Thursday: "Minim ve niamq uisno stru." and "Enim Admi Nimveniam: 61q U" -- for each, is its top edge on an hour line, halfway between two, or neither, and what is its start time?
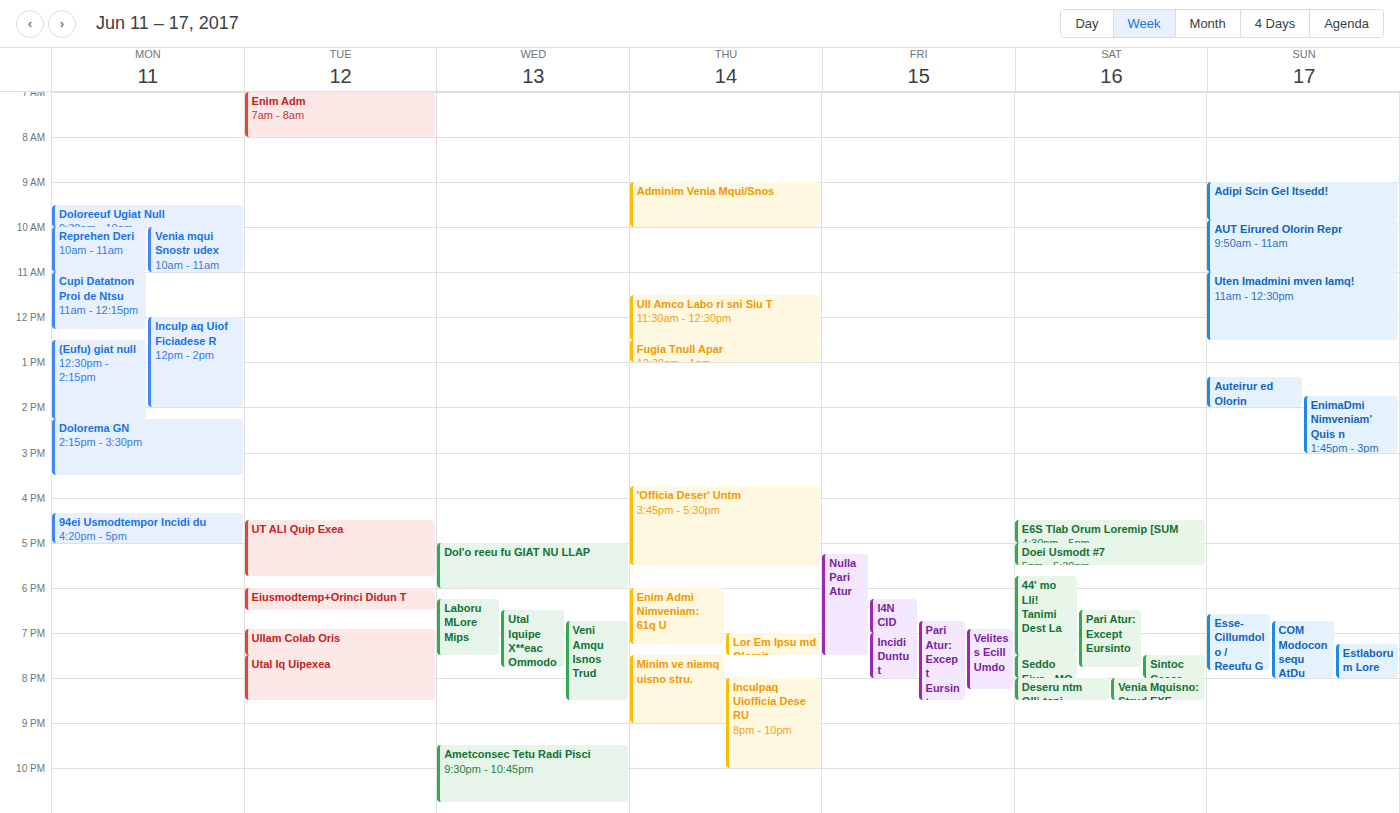
"Minim ve niamq uisno stru.": 7:30 PM, halfway between the 7 PM and 8 PM lines. "Enim Admi Nimveniam: 61q U": 6:00 PM, exactly on the 6 PM line.